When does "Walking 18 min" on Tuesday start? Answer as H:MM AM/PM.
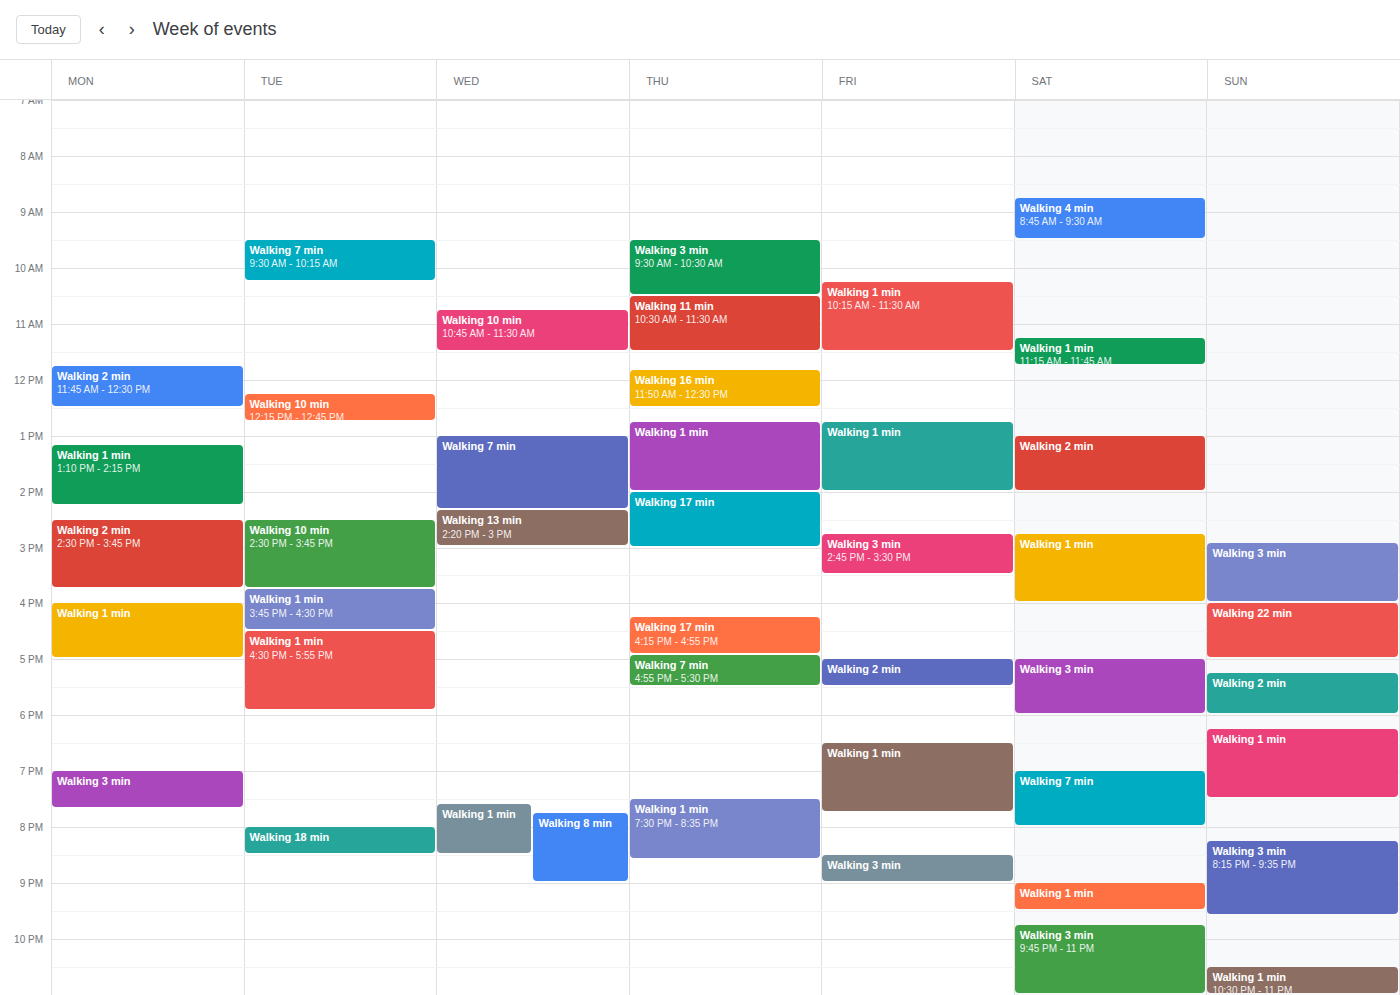
8:00 PM